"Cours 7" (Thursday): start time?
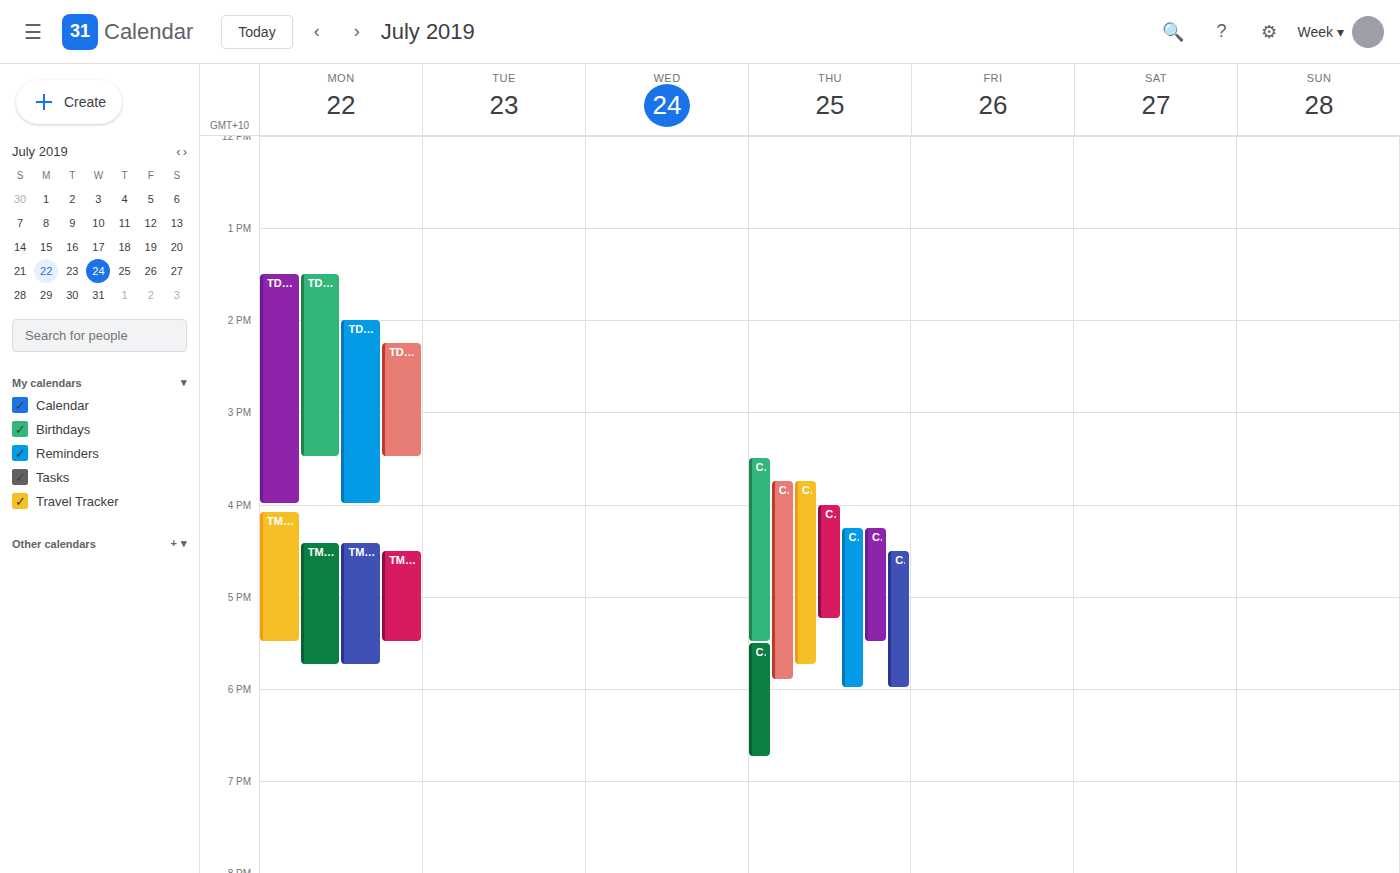
4:30 PM